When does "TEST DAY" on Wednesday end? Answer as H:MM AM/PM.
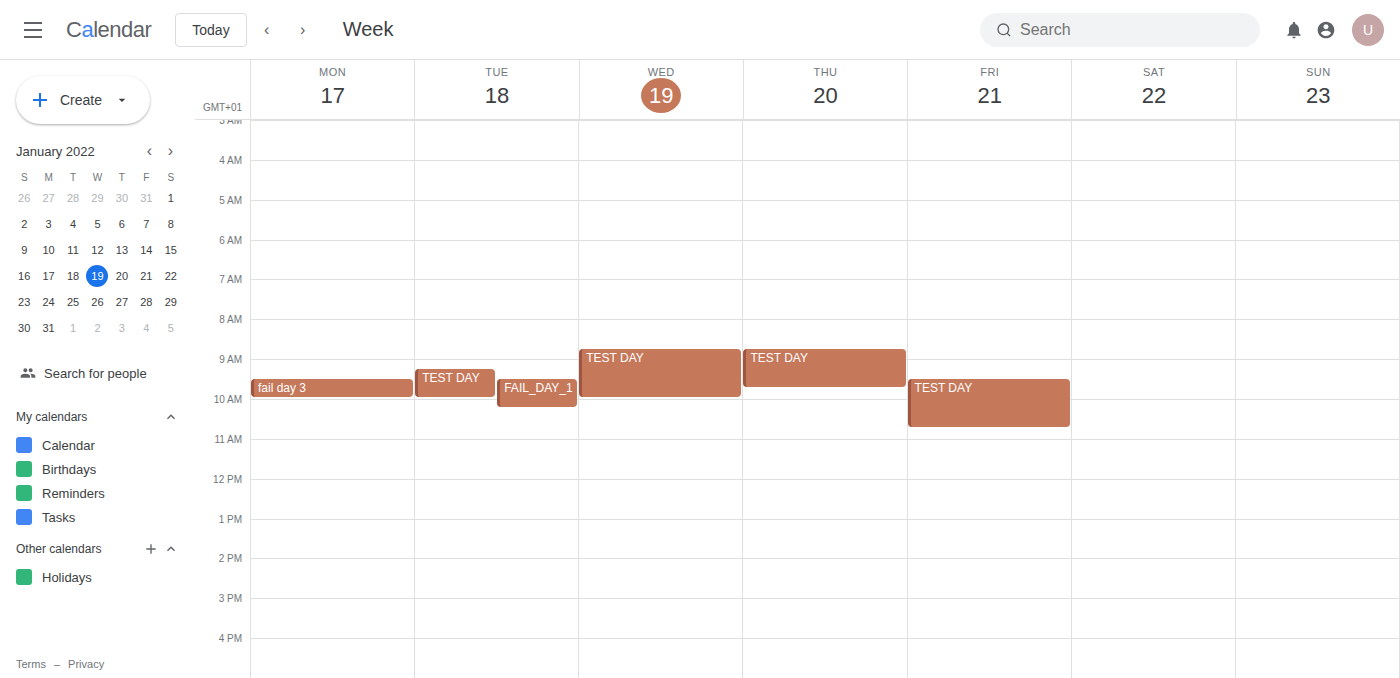
10:00 AM